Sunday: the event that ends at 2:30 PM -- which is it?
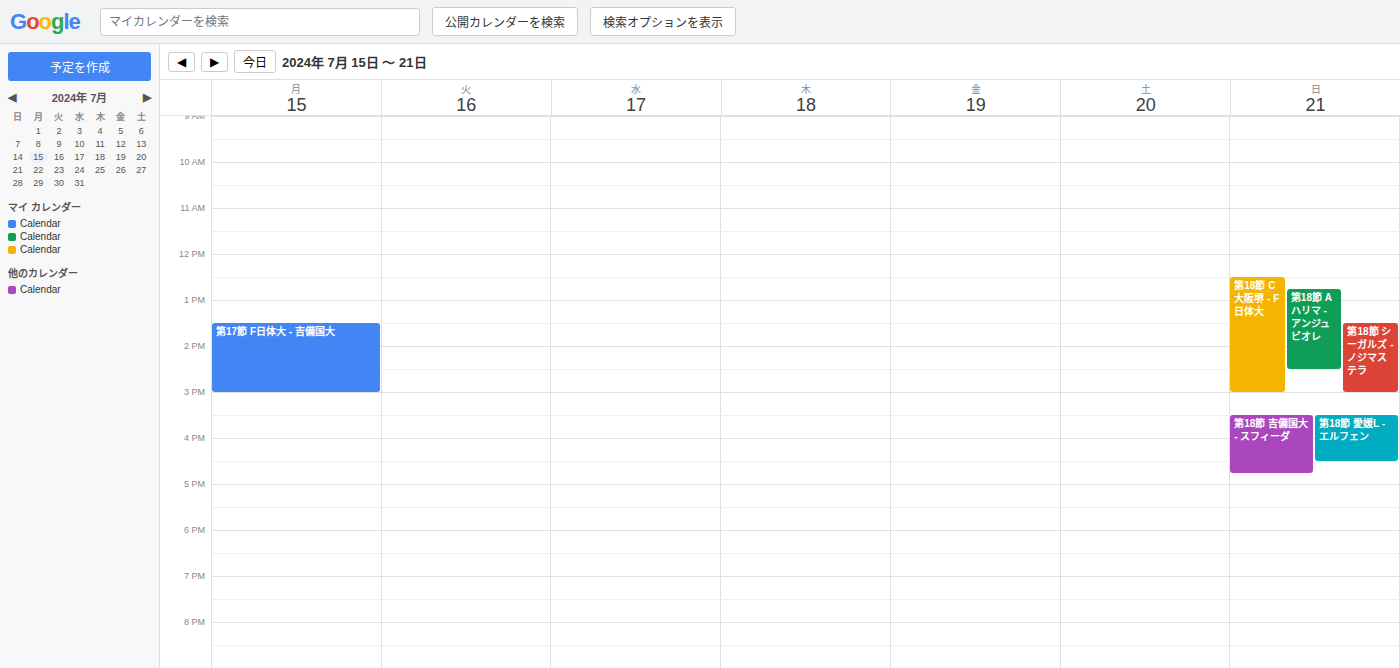
"第18節 Aハリマ - アンジュビオレ"